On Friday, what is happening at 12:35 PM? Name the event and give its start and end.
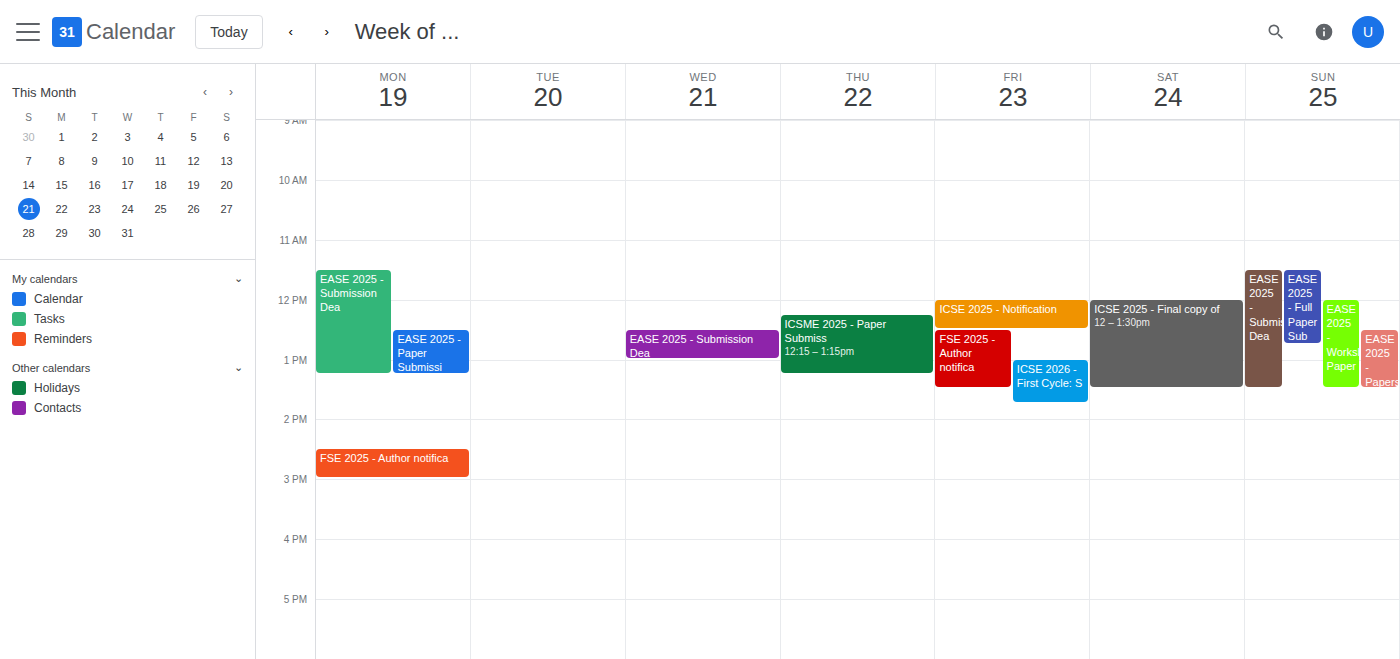
"FSE 2025 - Author notifica", 12:30 PM to 1:30 PM